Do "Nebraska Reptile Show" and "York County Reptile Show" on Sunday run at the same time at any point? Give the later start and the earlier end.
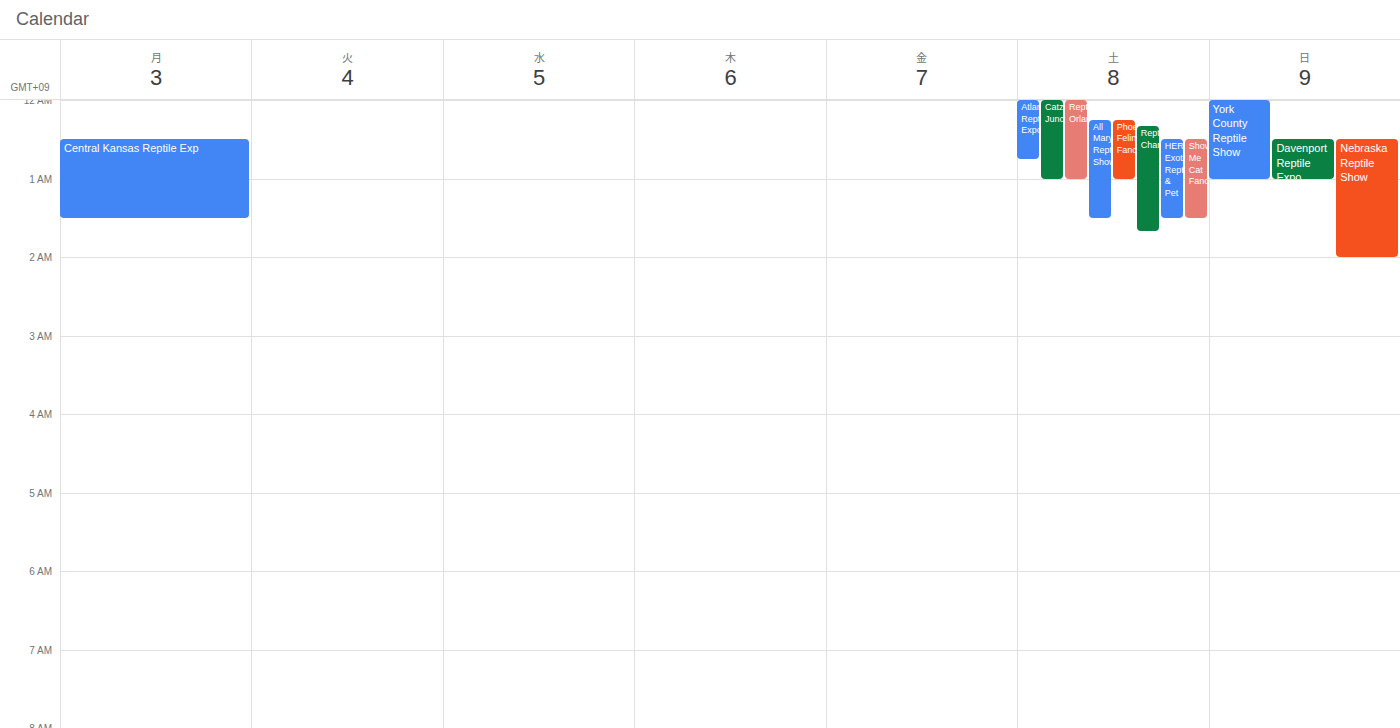
"Nebraska Reptile Show" starts at 12:30 AM, before "York County Reptile Show" ends at 1:00 AM -- they overlap.